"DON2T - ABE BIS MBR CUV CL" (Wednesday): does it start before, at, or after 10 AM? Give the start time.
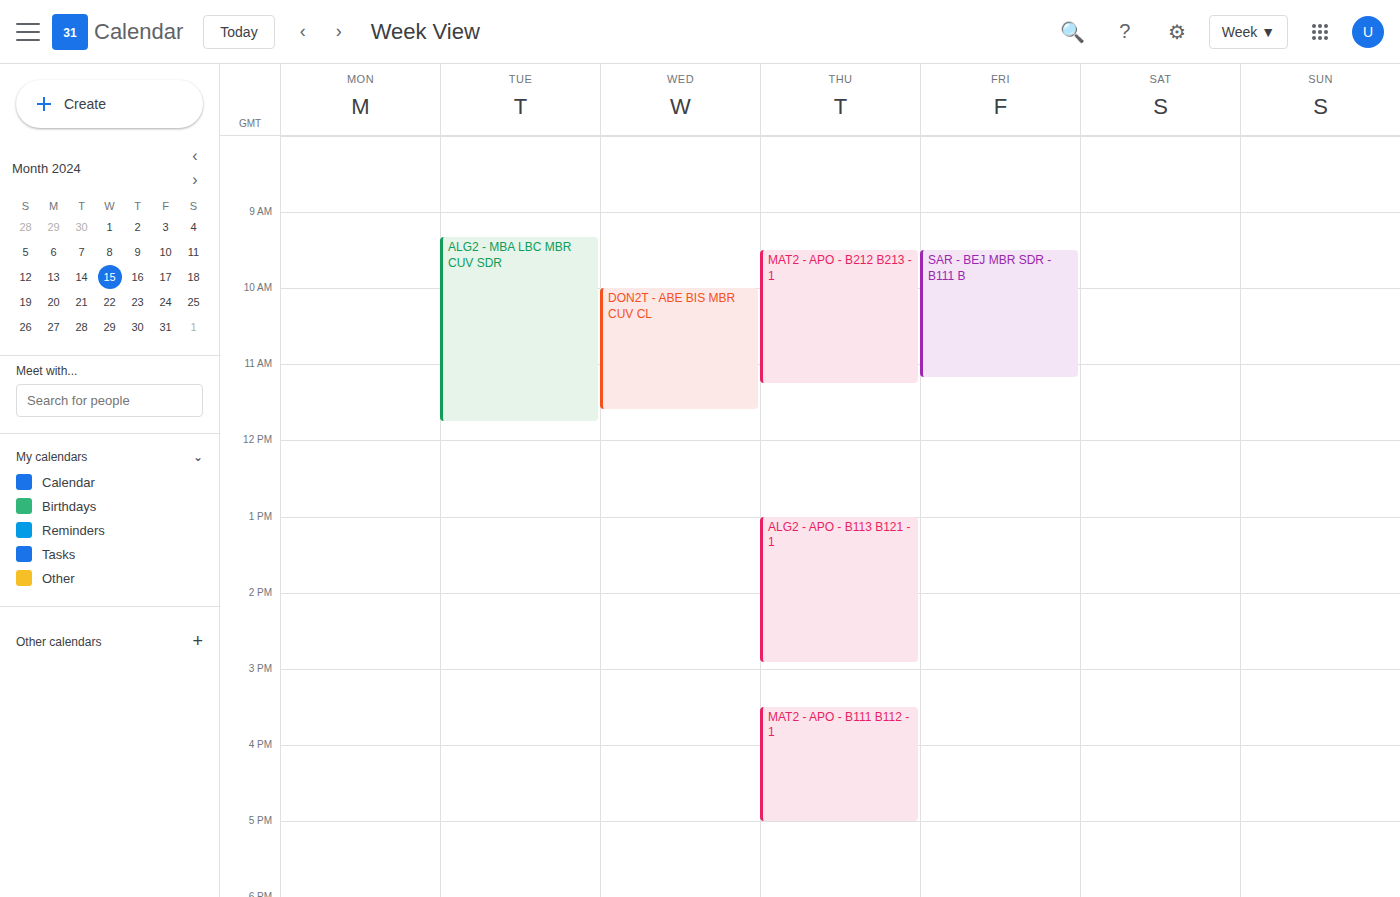
10:00 AM -- exactly at 10 AM, on the 10 AM line.